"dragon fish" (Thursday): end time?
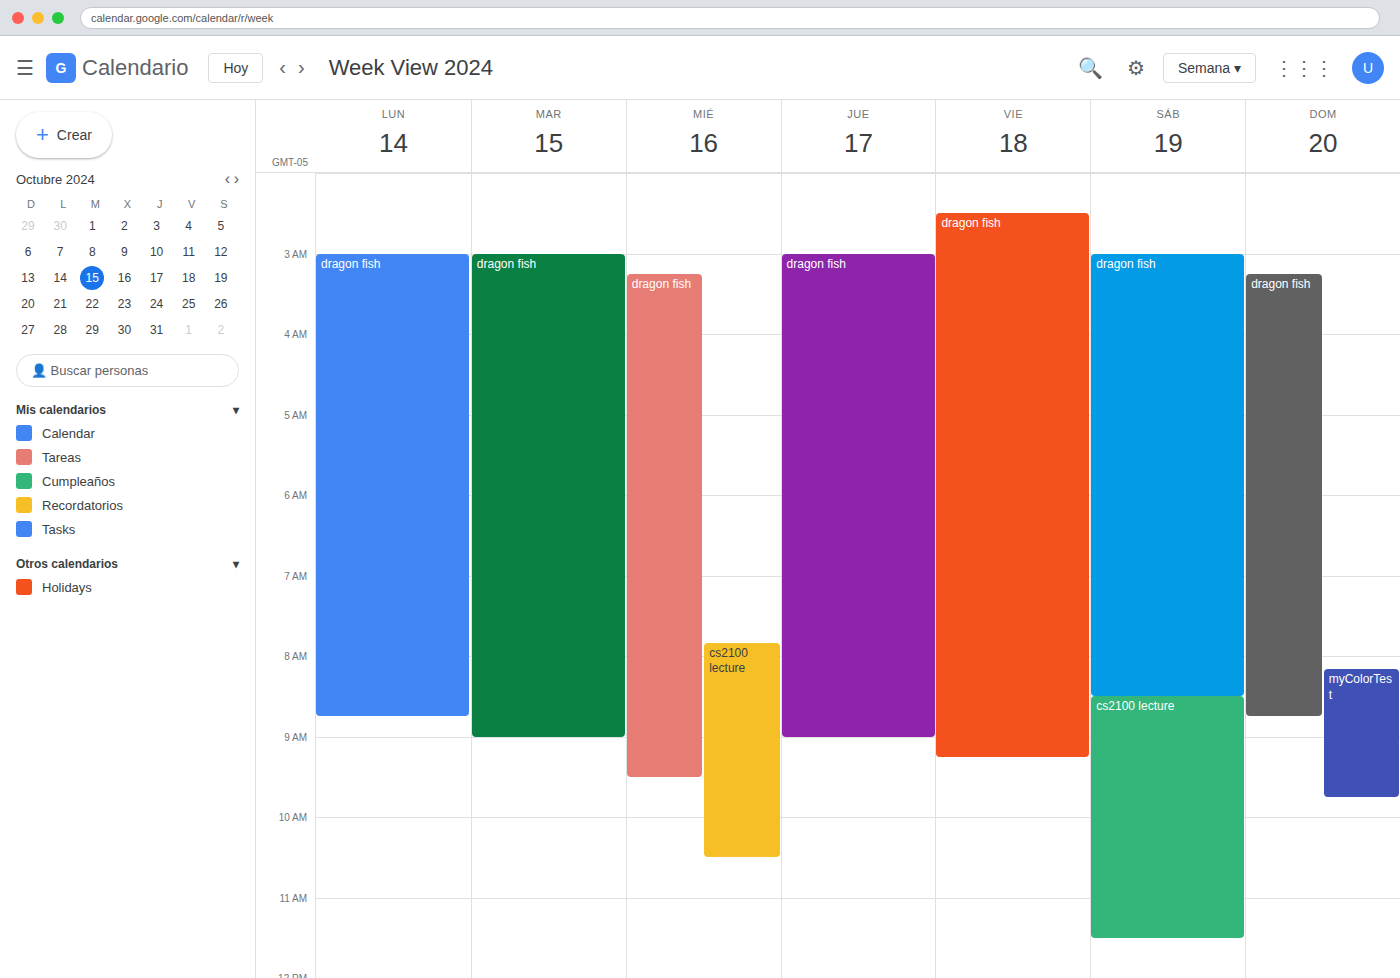
9:00 AM